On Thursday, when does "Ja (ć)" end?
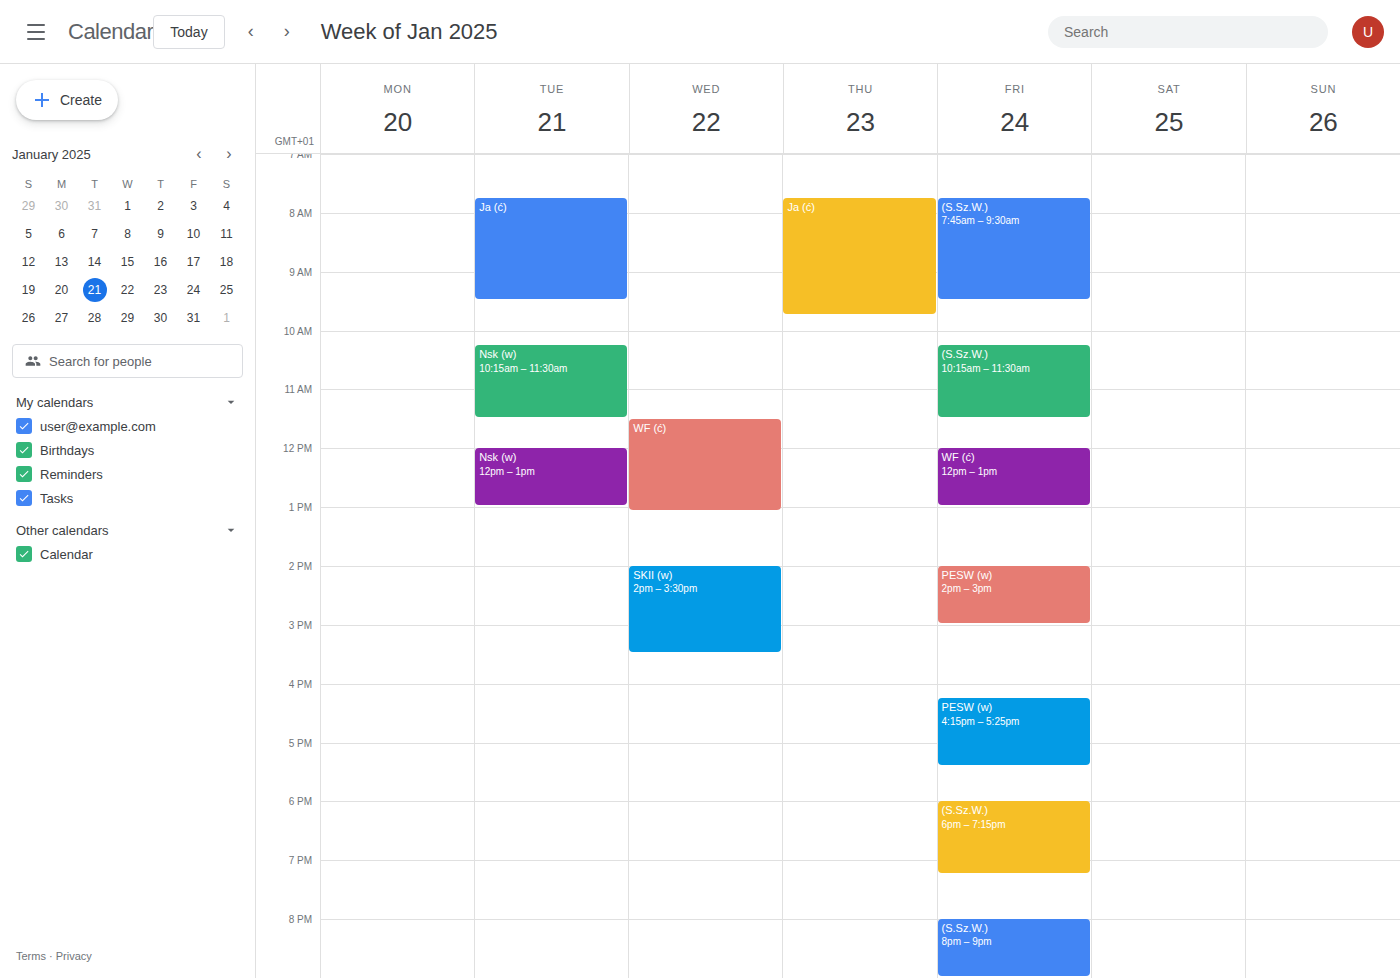
9:45 AM